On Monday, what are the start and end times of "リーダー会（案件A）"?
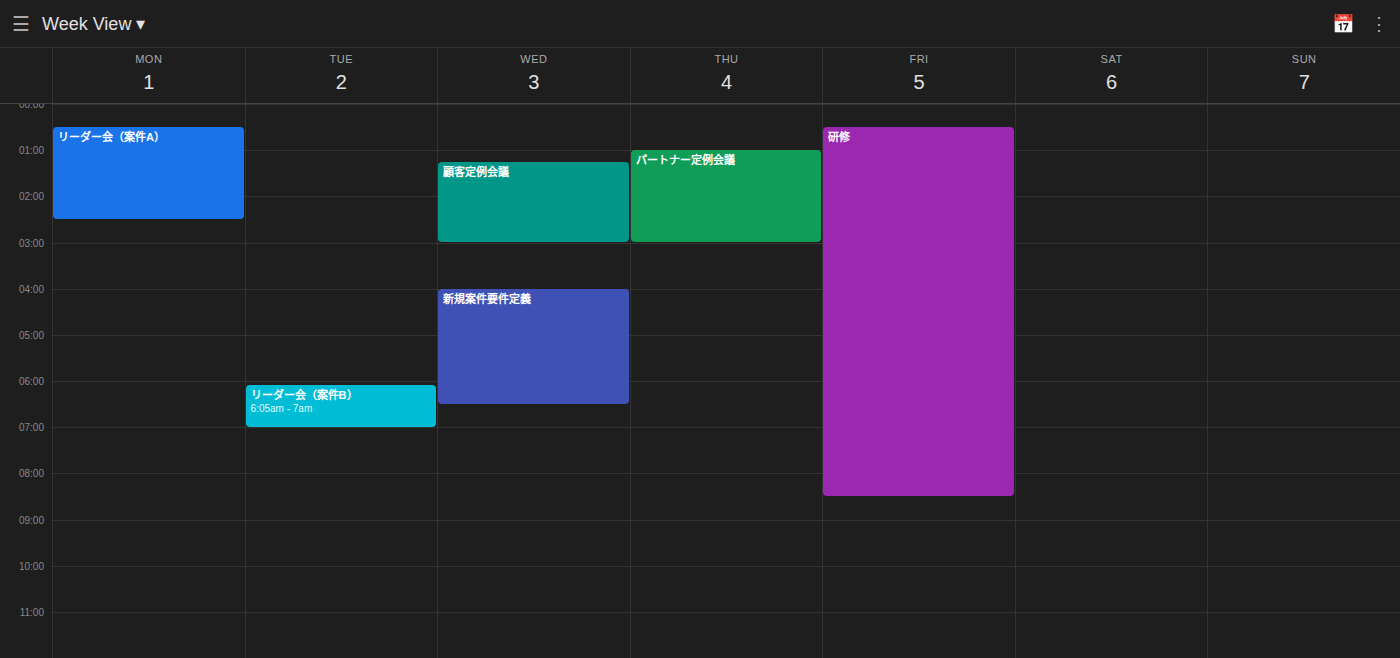
12:30 AM to 2:30 AM